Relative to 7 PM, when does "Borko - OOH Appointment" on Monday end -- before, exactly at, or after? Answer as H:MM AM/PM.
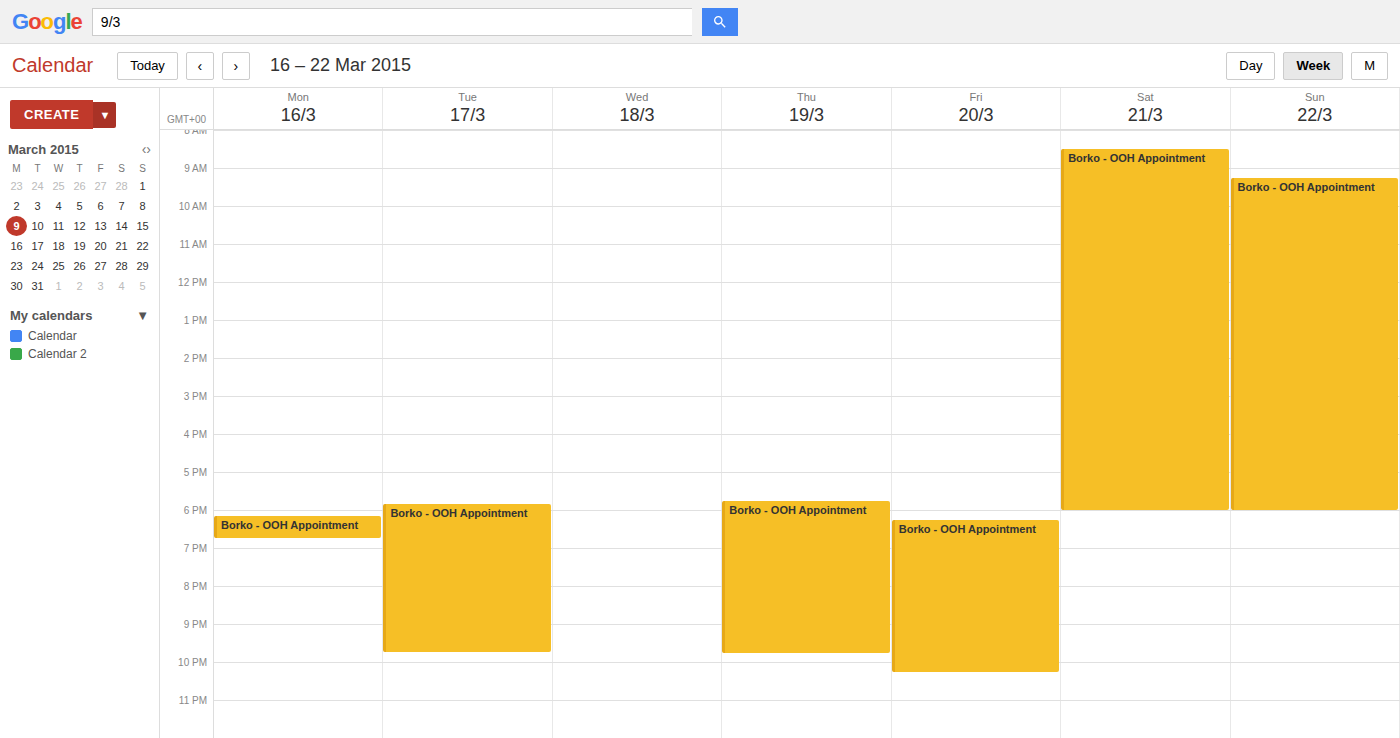
6:45 PM -- before 7 PM, 15 minutes above the 7 PM line.